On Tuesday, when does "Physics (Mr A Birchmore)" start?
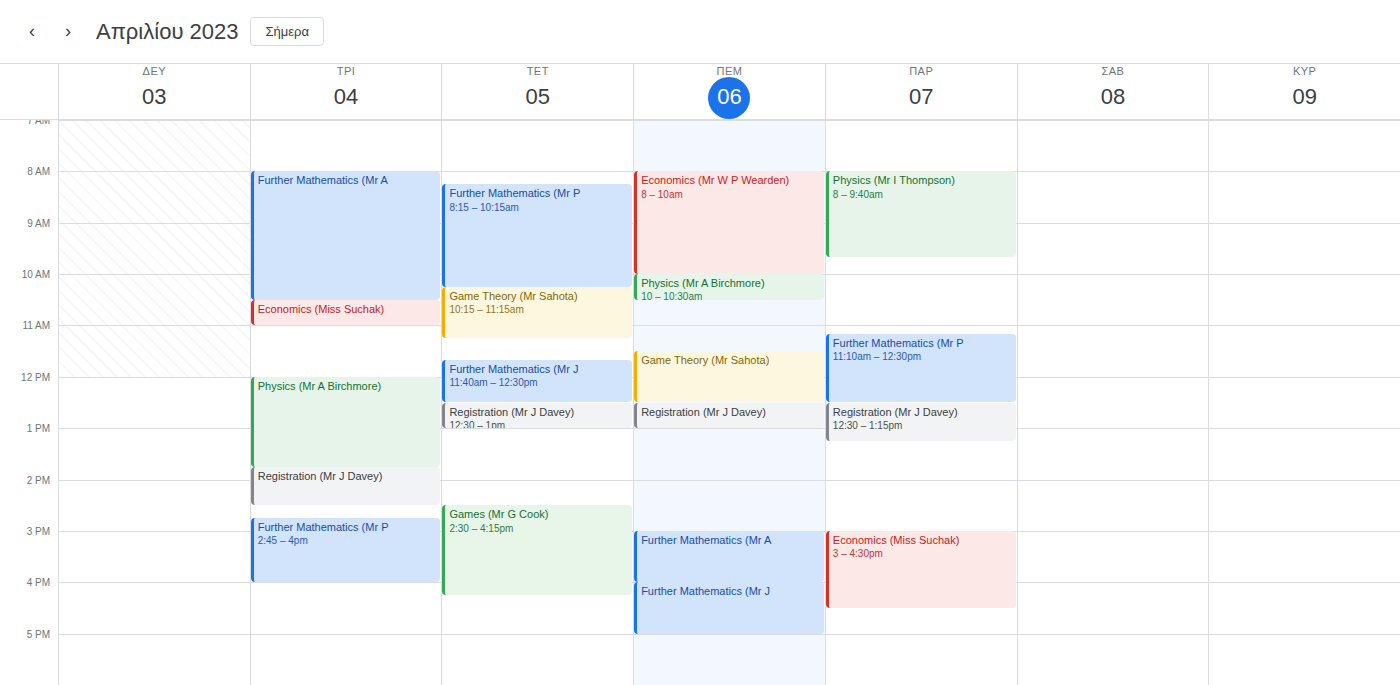
12:00